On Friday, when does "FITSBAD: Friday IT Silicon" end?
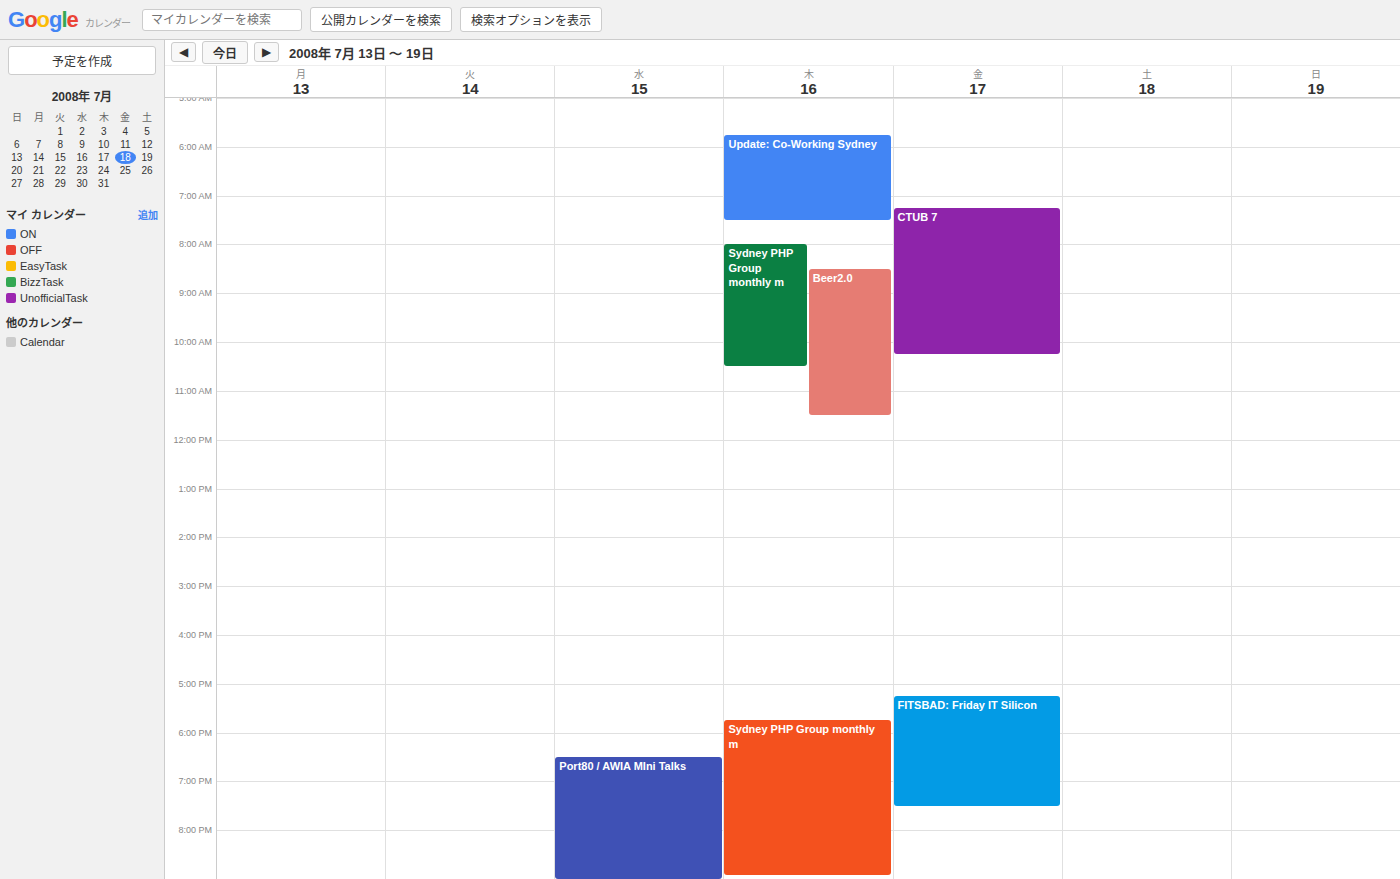
7:30 PM